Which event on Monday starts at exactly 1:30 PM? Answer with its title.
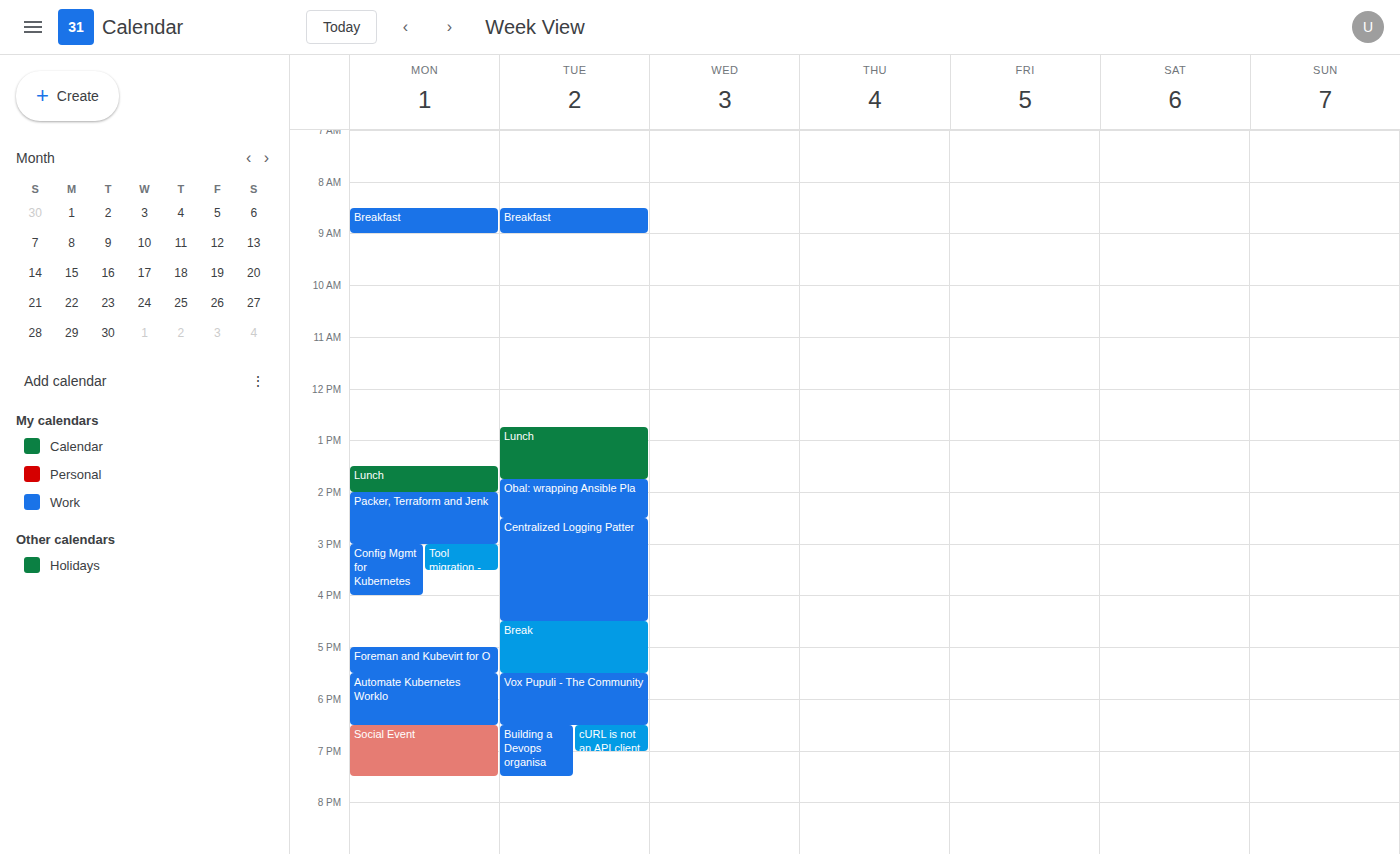
"Lunch"